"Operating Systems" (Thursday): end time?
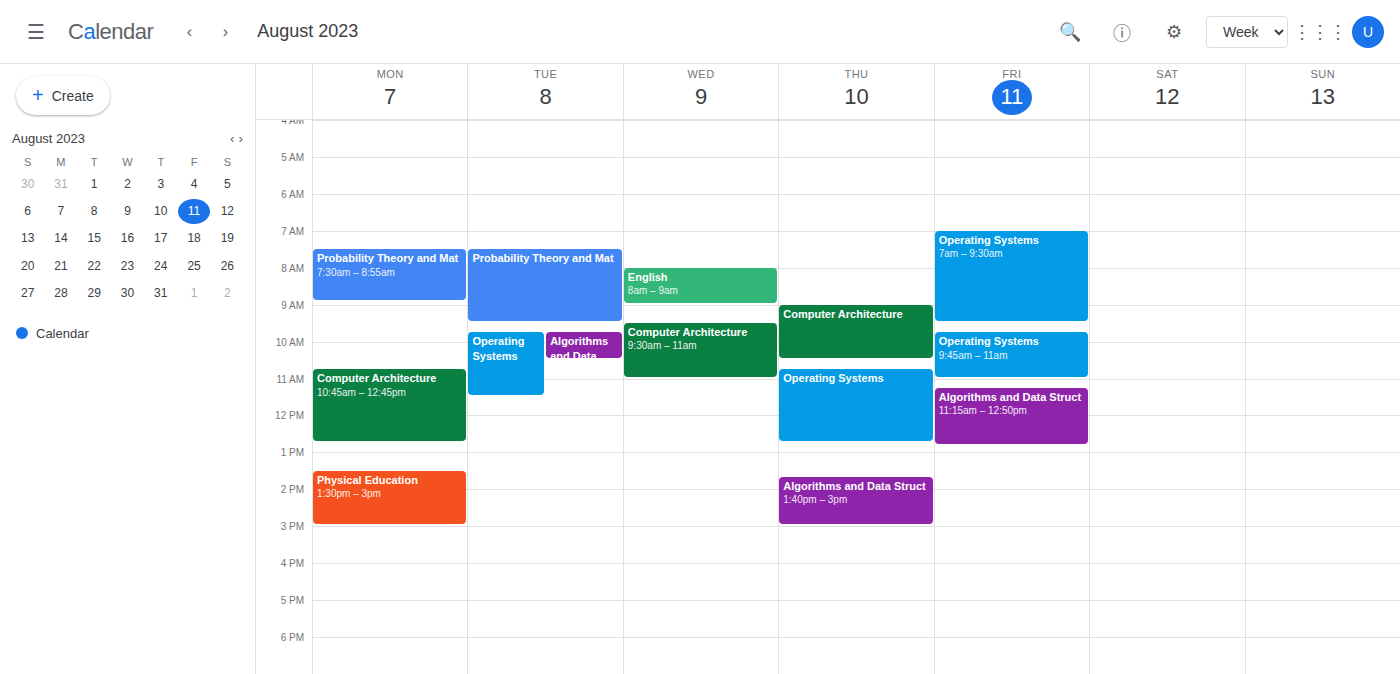
12:45 PM